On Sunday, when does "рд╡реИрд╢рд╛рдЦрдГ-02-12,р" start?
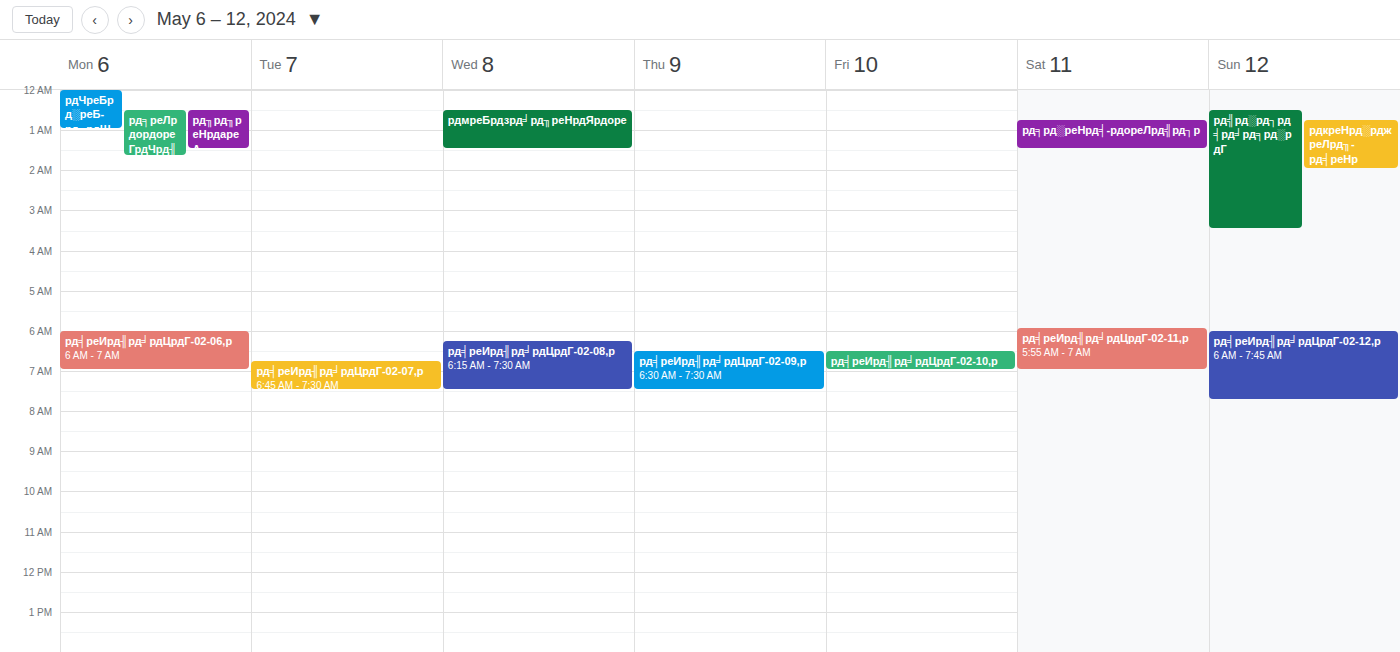
6:00 AM